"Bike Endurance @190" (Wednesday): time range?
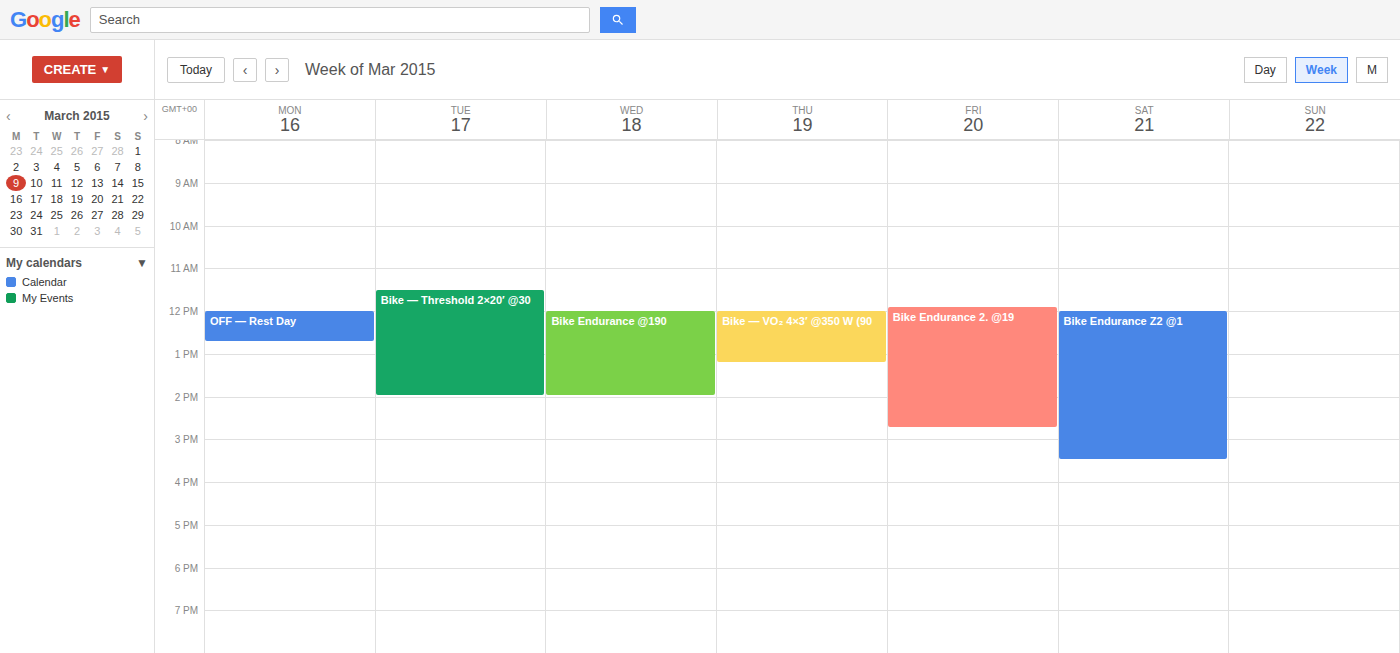
12:00 PM to 2:00 PM